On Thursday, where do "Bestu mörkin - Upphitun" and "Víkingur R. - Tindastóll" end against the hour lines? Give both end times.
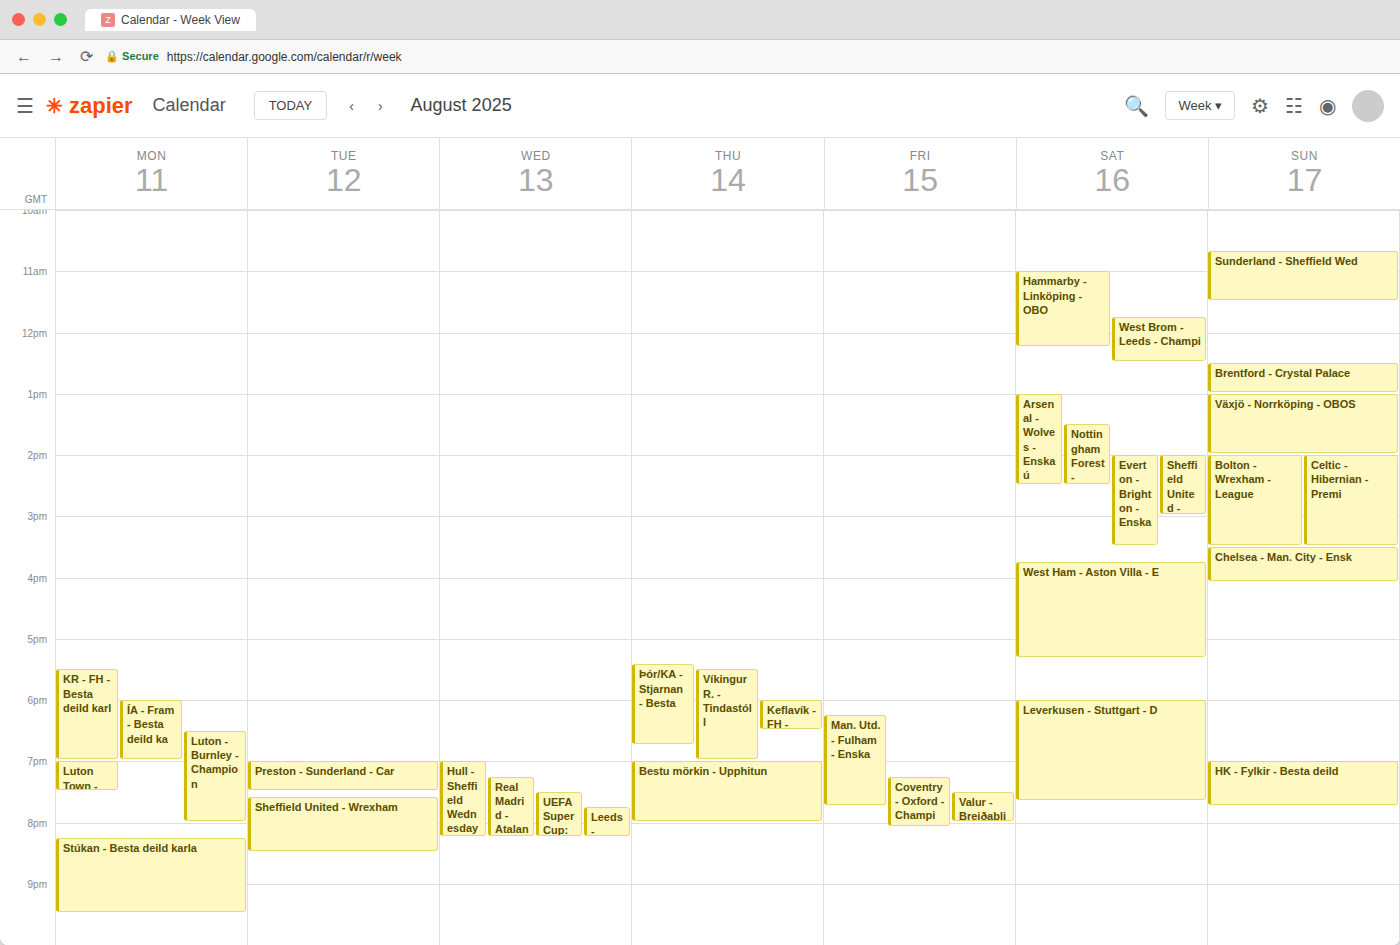
"Bestu mörkin - Upphitun": 8:00 PM, exactly on the 8 PM line. "Víkingur R. - Tindastóll": 7:00 PM, exactly on the 7 PM line.